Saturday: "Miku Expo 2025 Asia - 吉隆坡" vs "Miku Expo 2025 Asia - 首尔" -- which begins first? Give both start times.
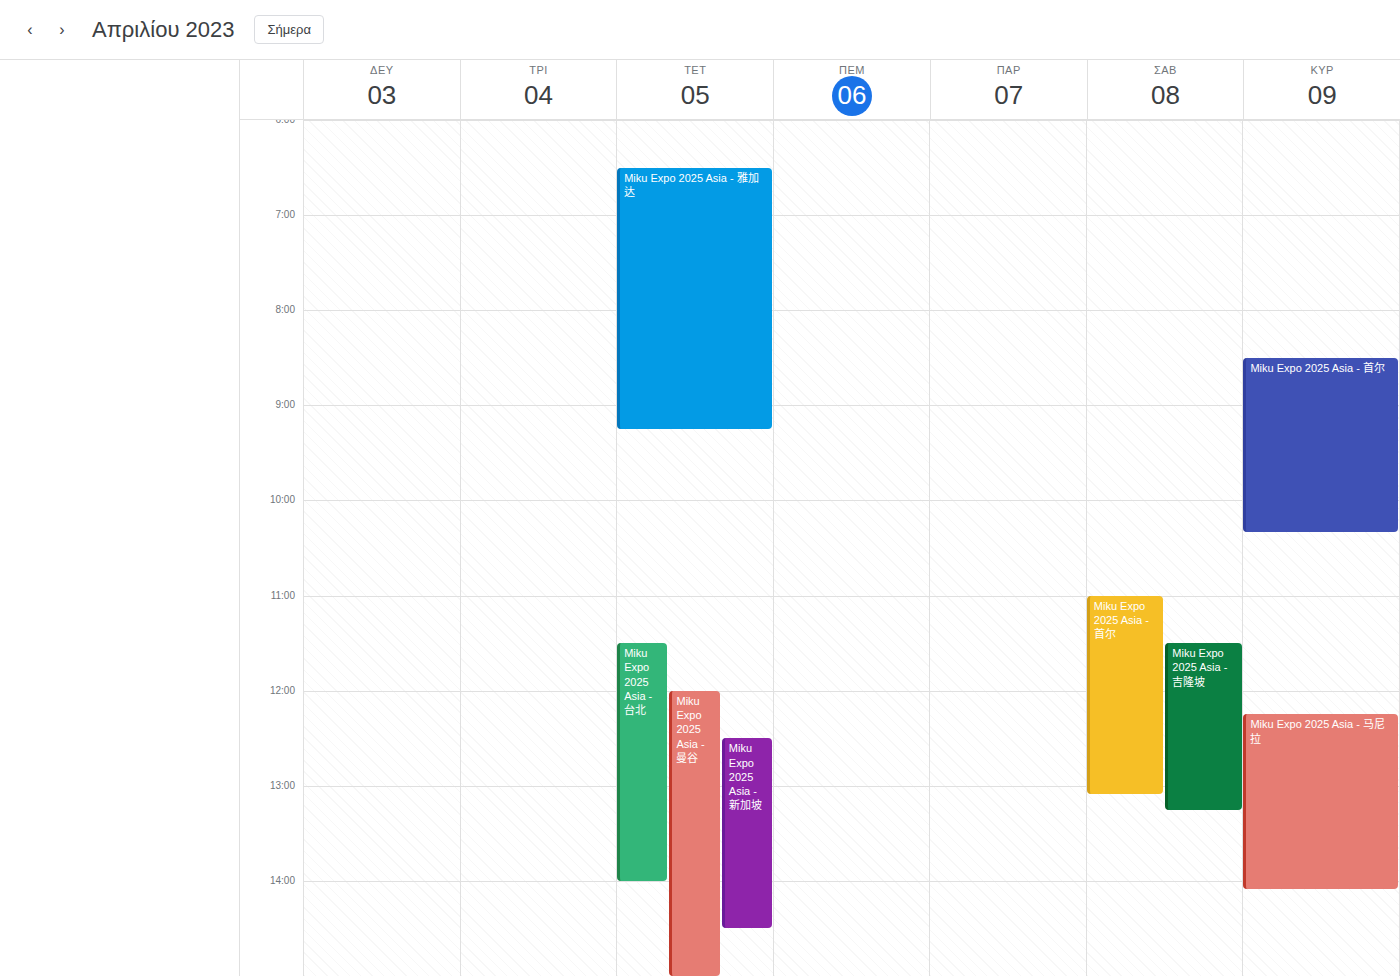
"Miku Expo 2025 Asia - 首尔" 11:00; "Miku Expo 2025 Asia - 吉隆坡" 11:30.